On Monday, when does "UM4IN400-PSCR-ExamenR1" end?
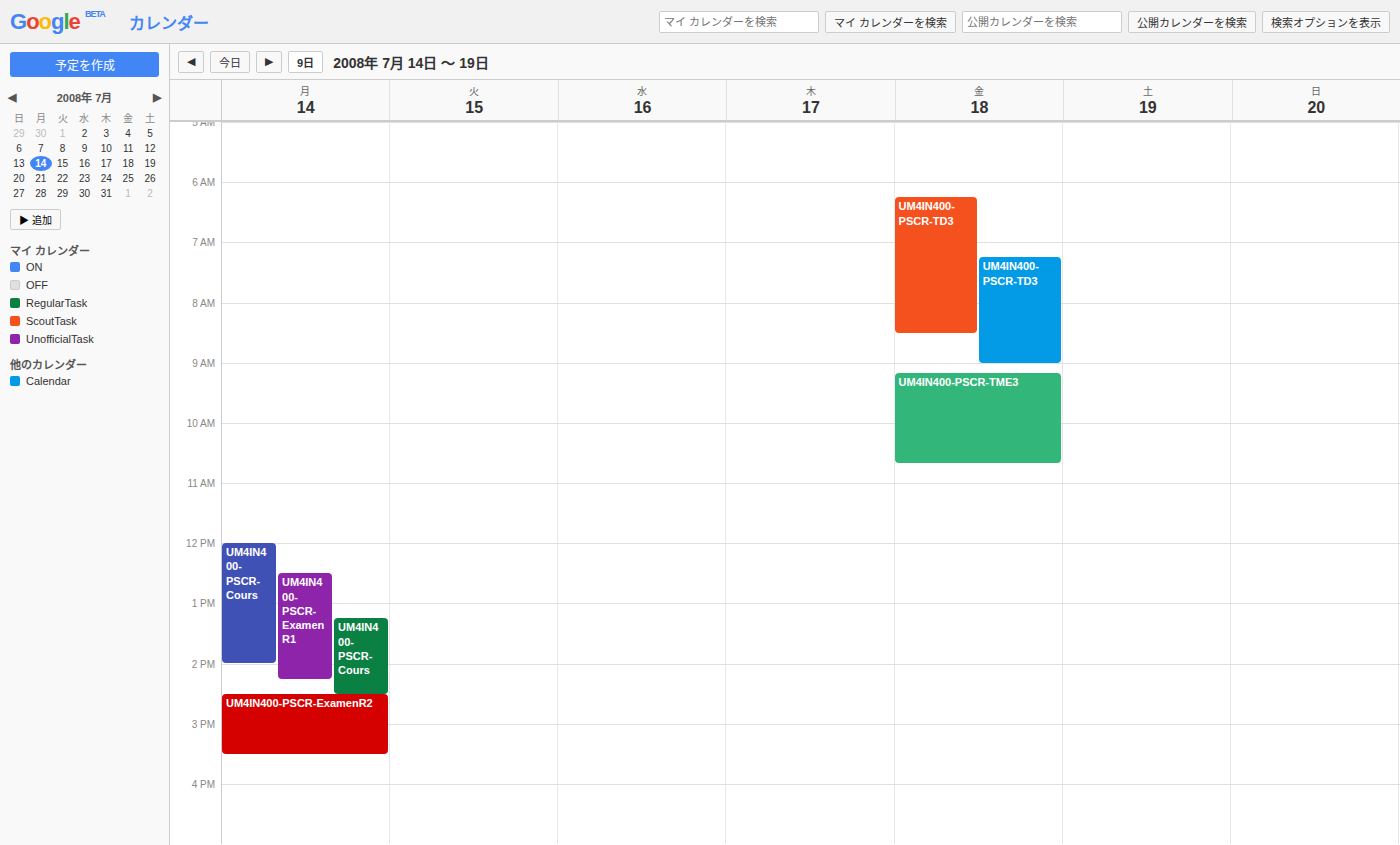
14:15